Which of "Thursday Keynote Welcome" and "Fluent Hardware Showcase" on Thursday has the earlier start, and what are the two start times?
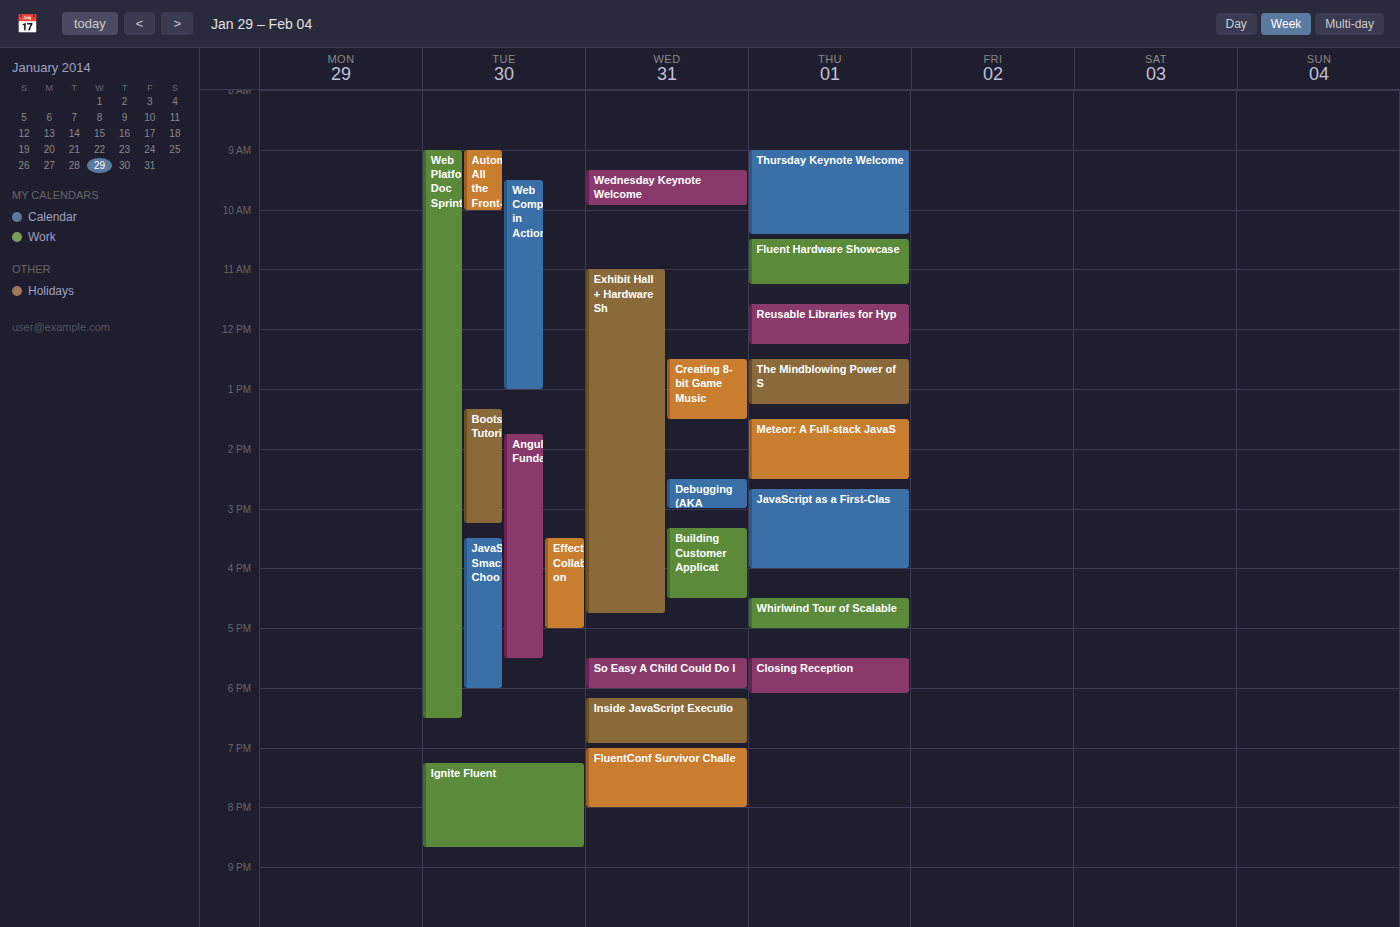
"Thursday Keynote Welcome" 9:00 AM; "Fluent Hardware Showcase" 10:30 AM.